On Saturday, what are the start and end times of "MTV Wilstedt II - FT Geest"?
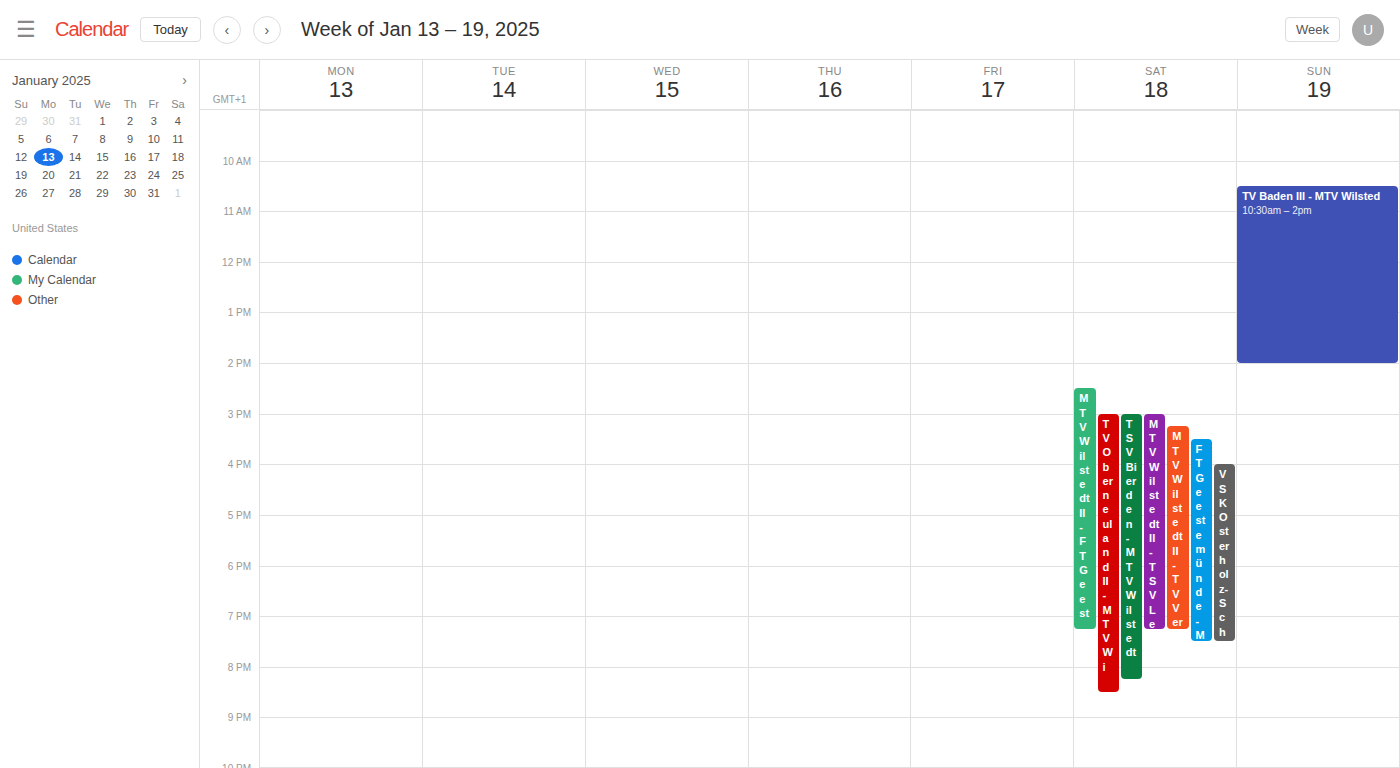
2:30 PM to 7:15 PM